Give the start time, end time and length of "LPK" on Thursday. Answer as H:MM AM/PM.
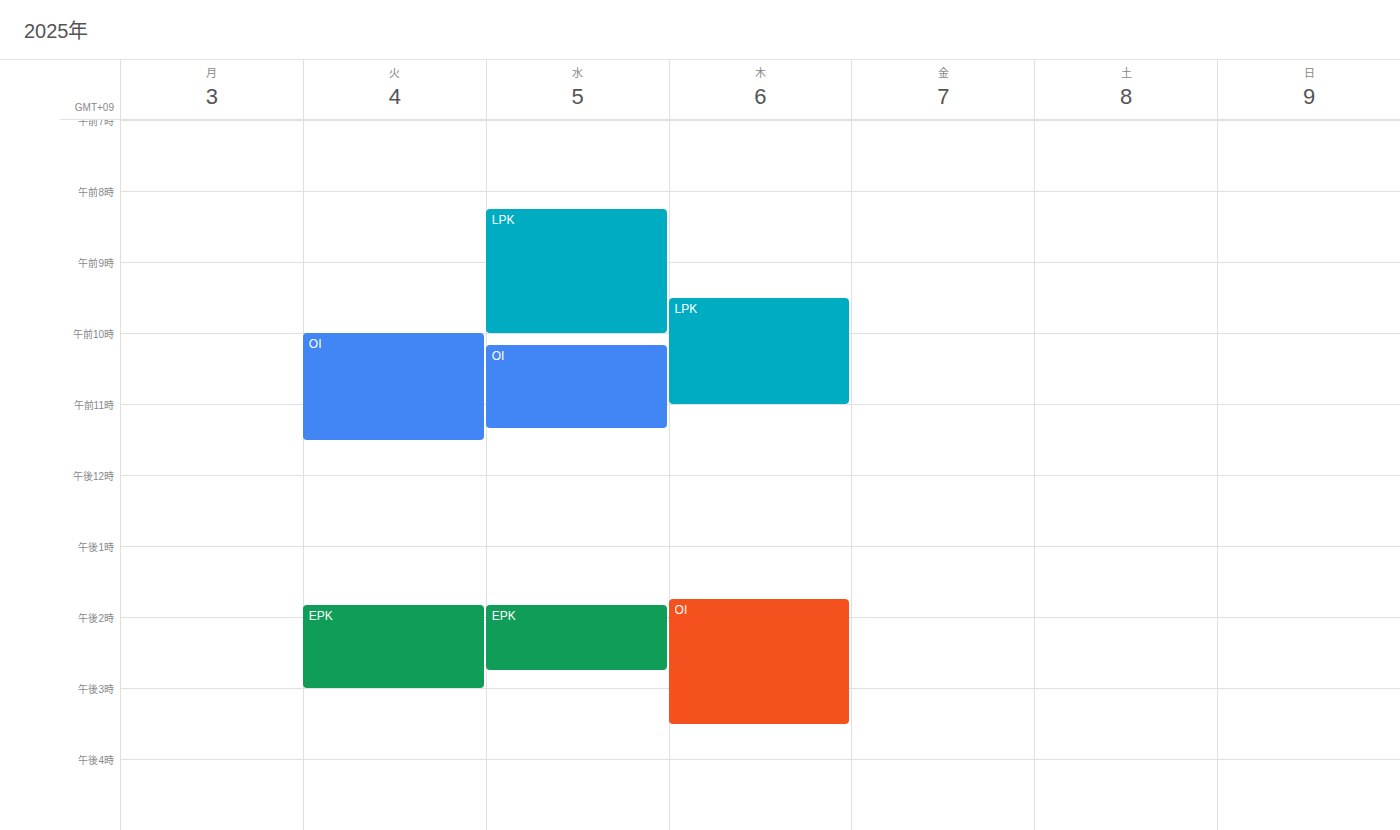
9:30 AM to 11:00 AM, 1 hour 30 minutes